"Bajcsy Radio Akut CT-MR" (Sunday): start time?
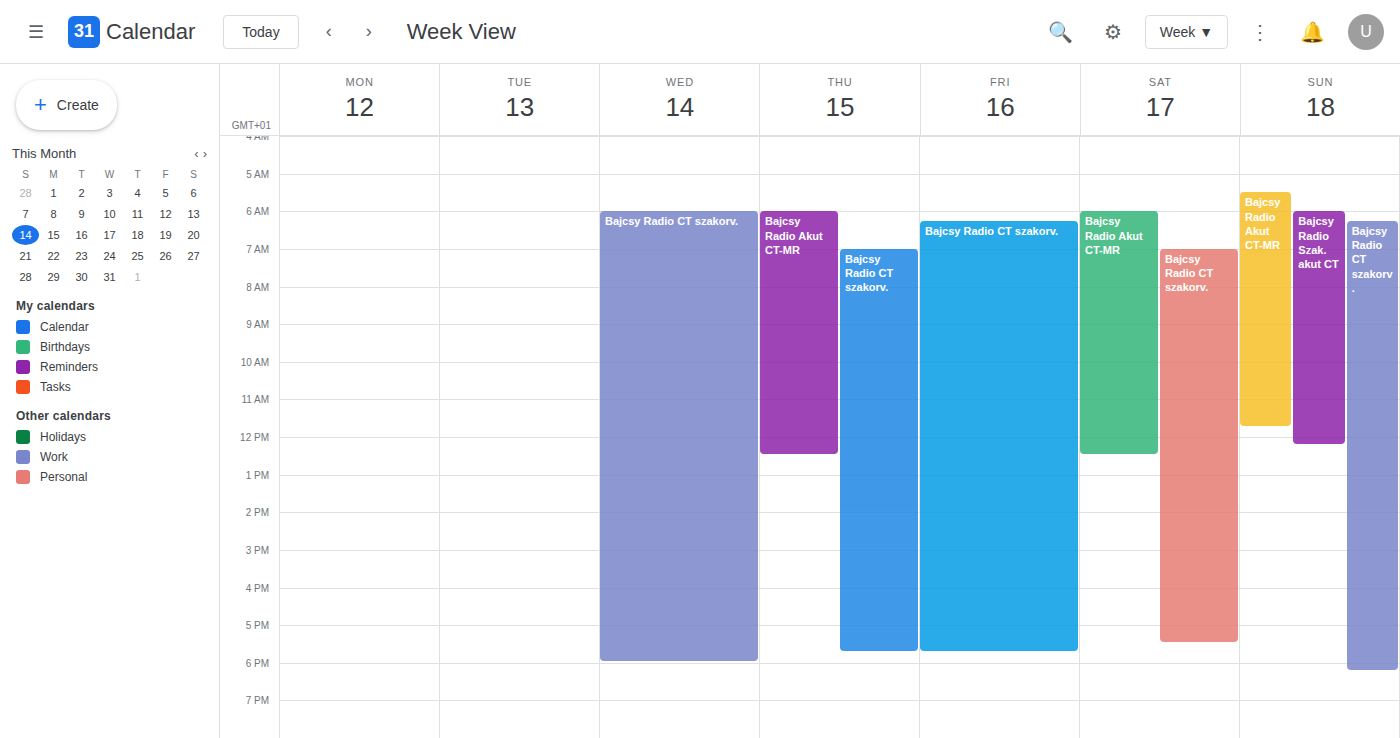
05:30